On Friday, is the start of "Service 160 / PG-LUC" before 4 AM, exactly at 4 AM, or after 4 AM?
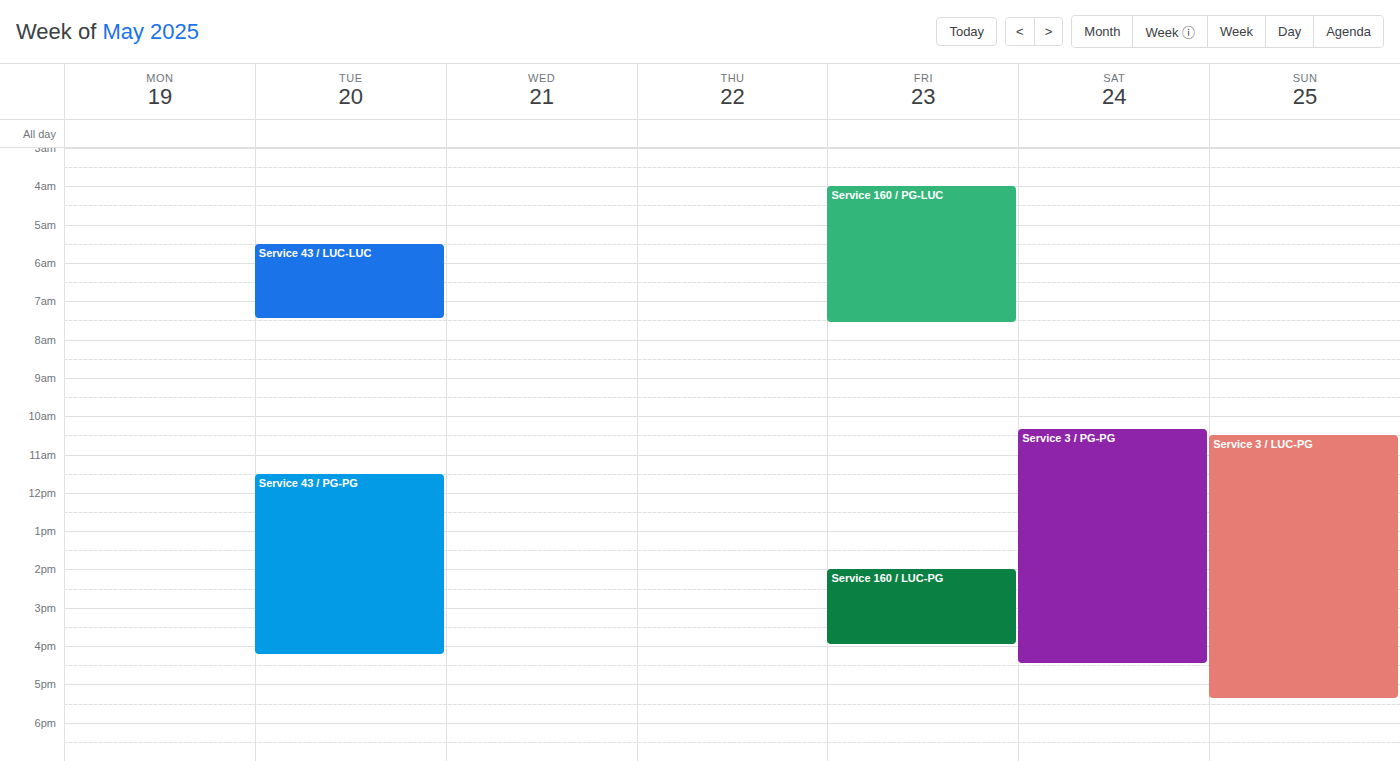
4:00 AM -- exactly at 4 AM, on the 4 AM line.